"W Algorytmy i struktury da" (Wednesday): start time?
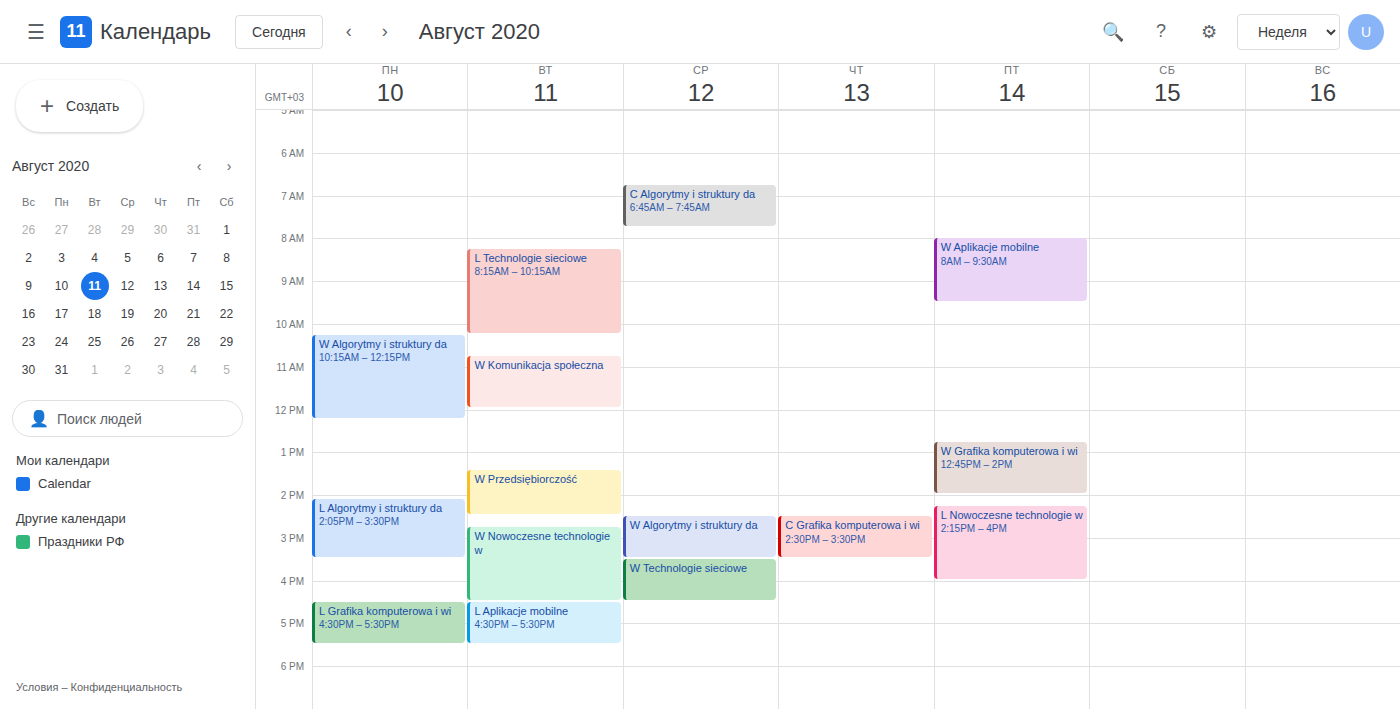
2:30 PM